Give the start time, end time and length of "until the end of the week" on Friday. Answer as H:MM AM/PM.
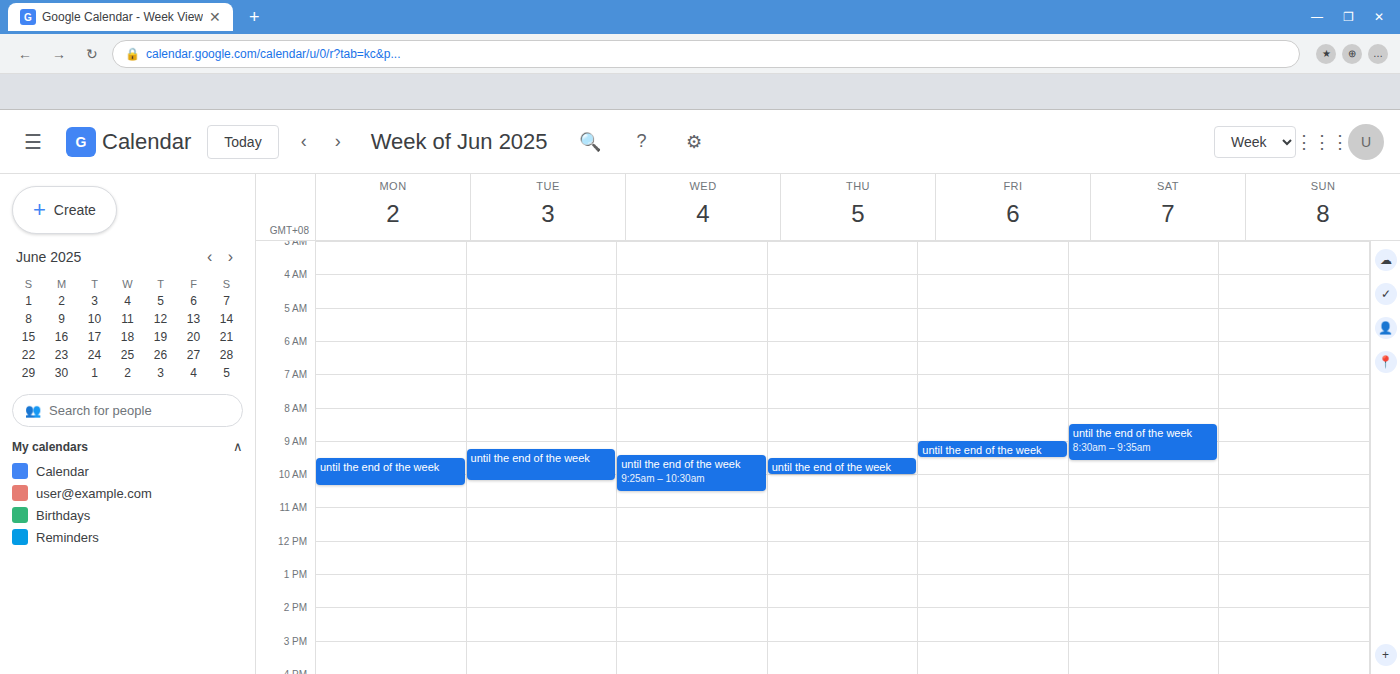
9:00 AM to 9:30 AM, 30 minutes